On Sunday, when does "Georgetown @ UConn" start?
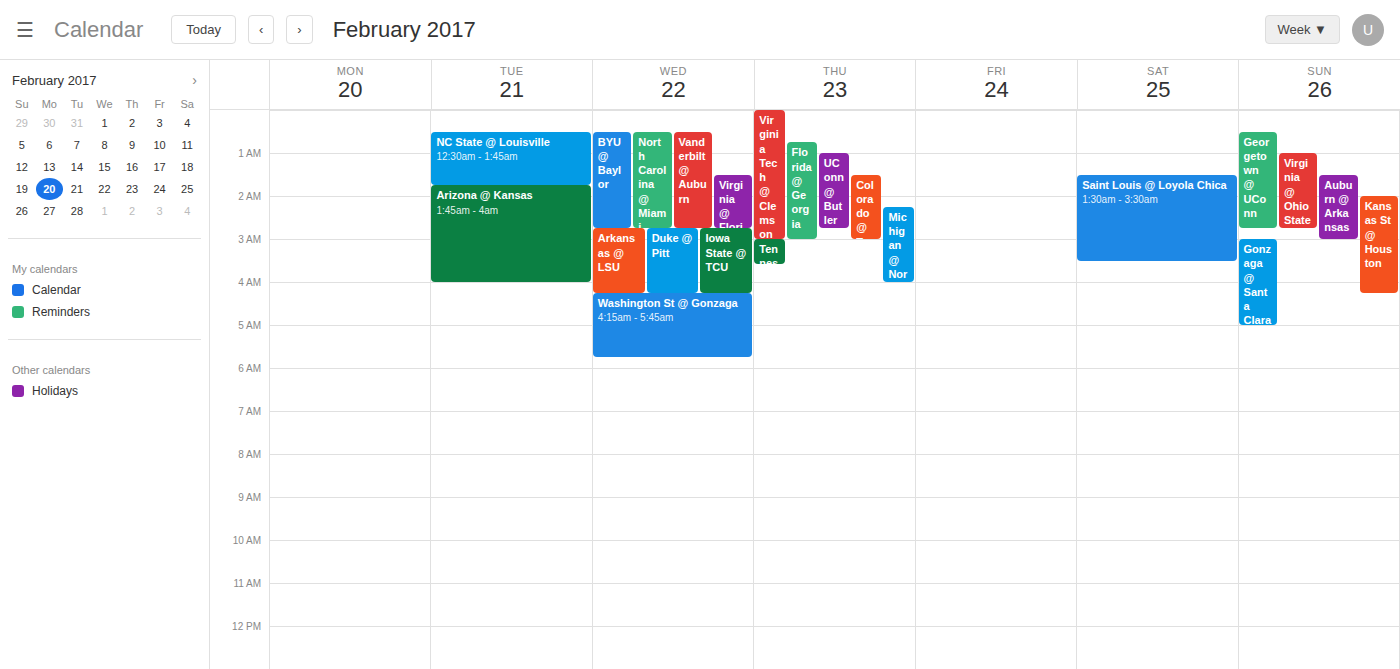
12:30 AM